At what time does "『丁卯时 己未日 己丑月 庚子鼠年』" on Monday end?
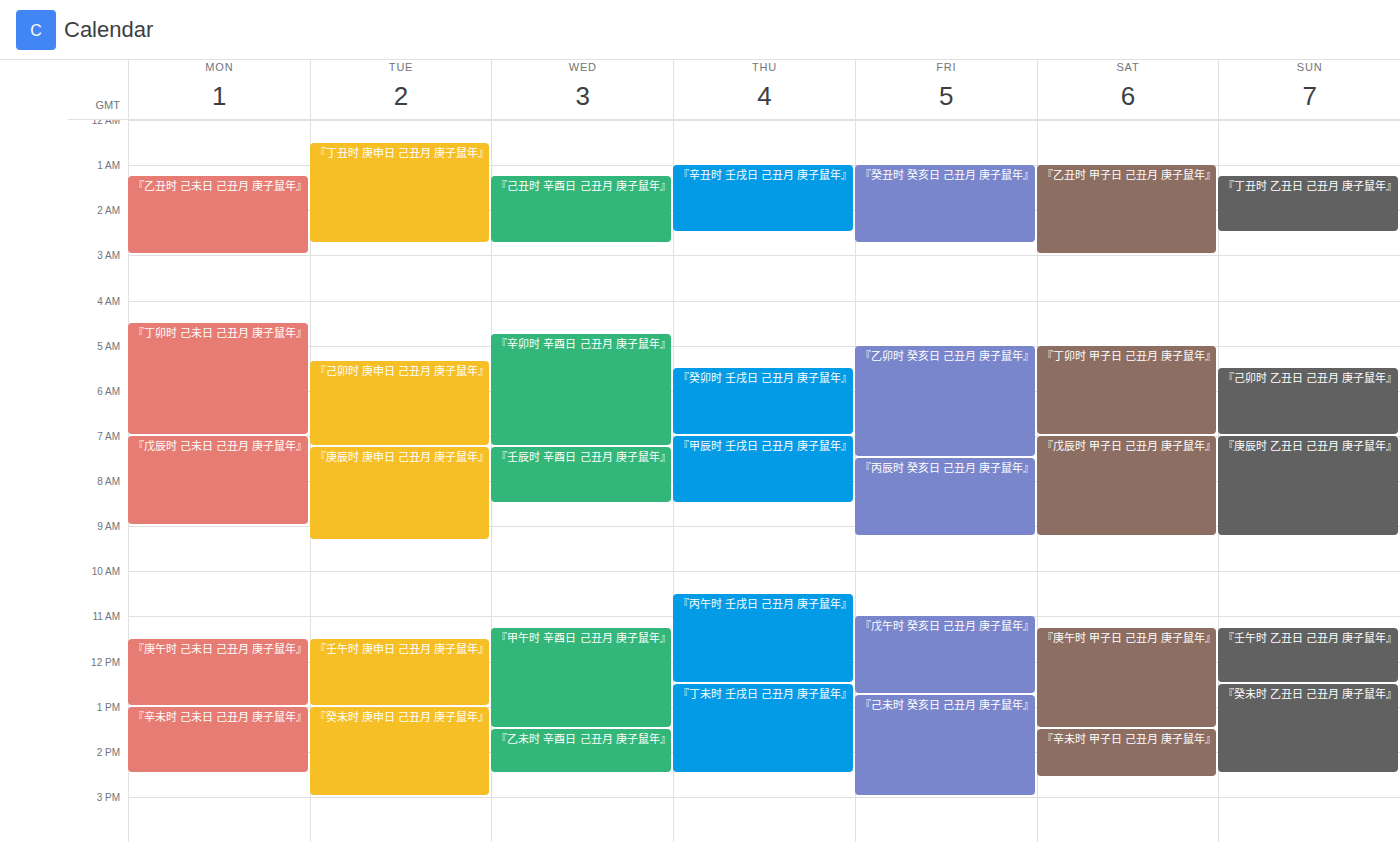
7:00 AM